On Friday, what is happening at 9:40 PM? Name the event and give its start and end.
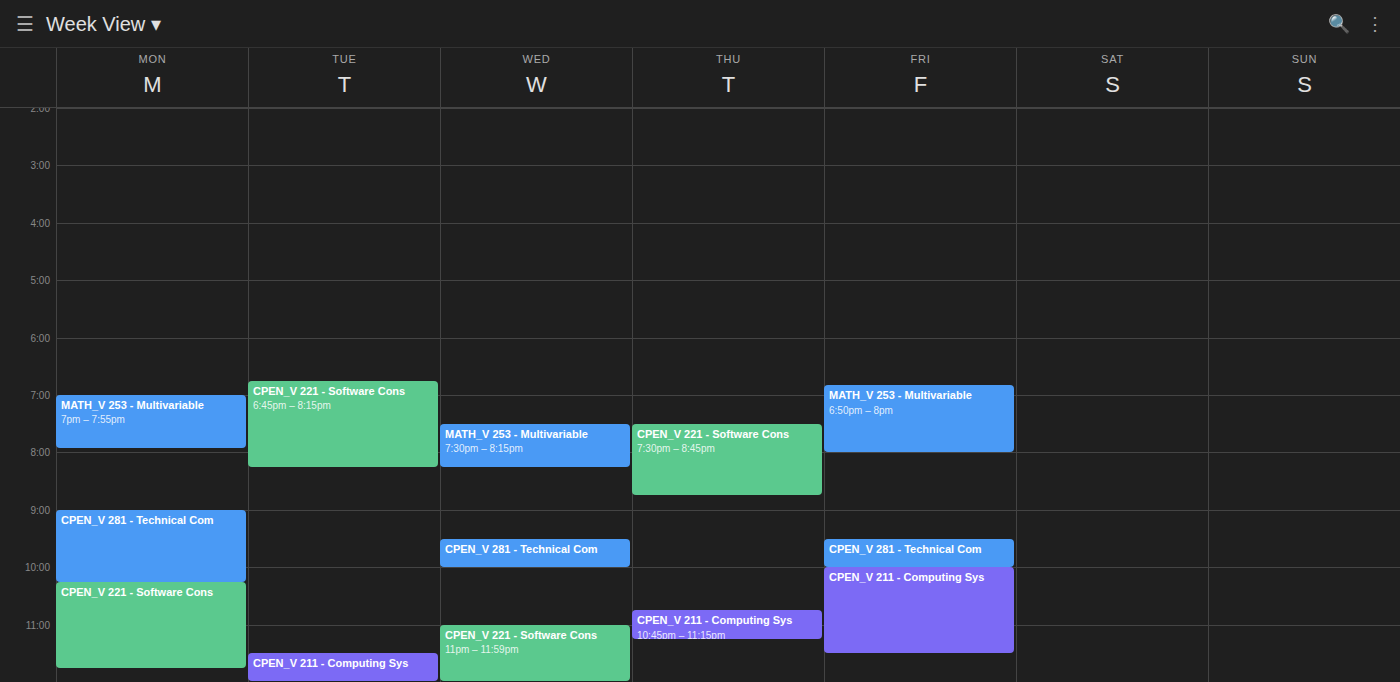
"CPEN_V 281 - Technical Com", 9:30 PM to 10:00 PM